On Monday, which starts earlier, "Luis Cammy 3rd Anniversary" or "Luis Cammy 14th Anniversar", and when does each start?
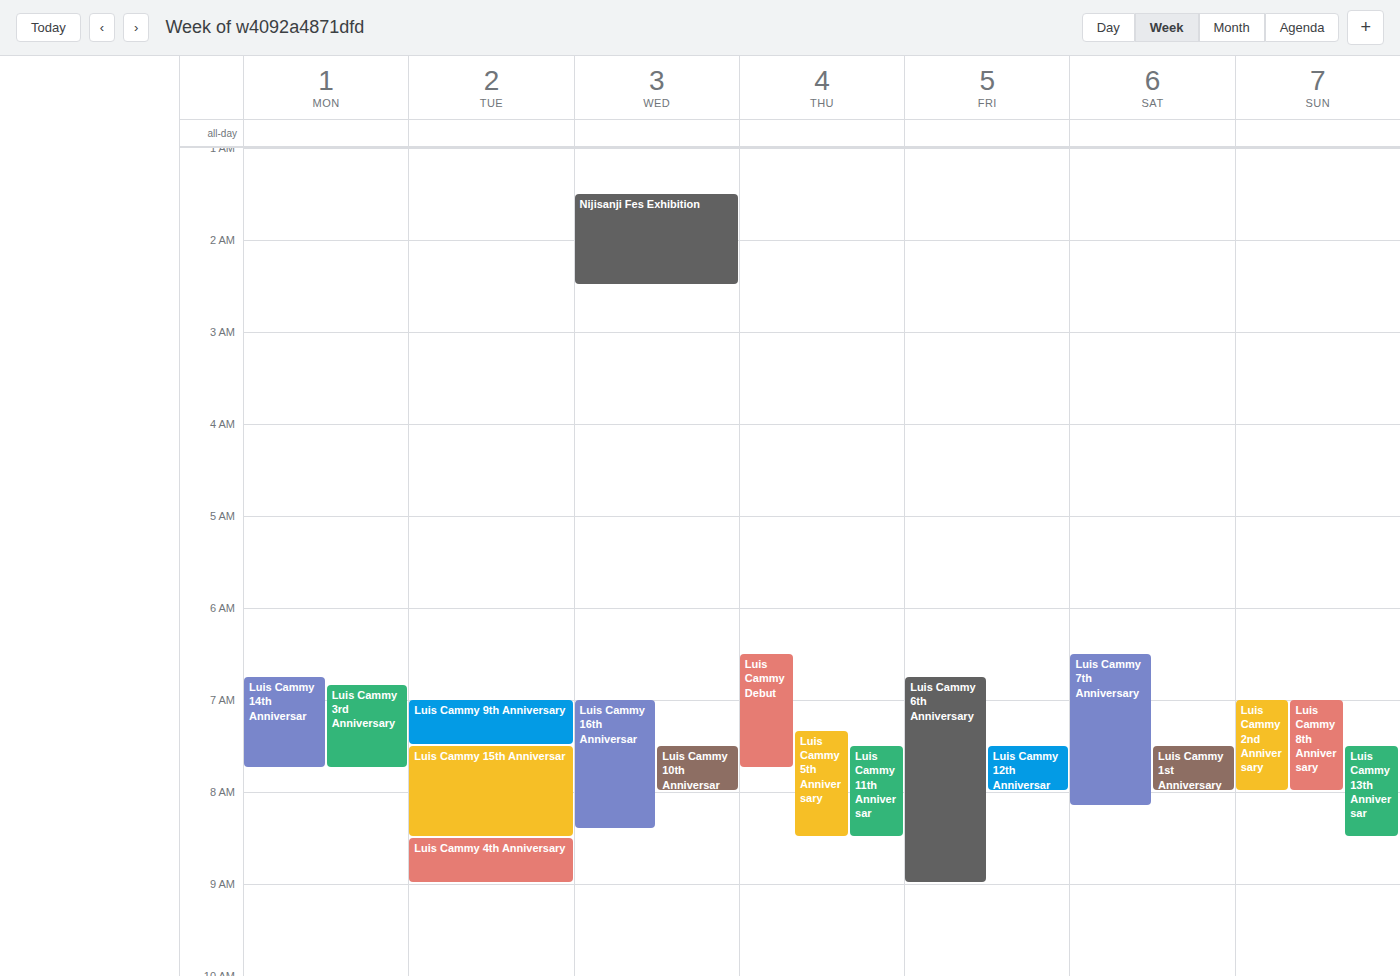
"Luis Cammy 14th Anniversar" 06:45; "Luis Cammy 3rd Anniversary" 06:50.